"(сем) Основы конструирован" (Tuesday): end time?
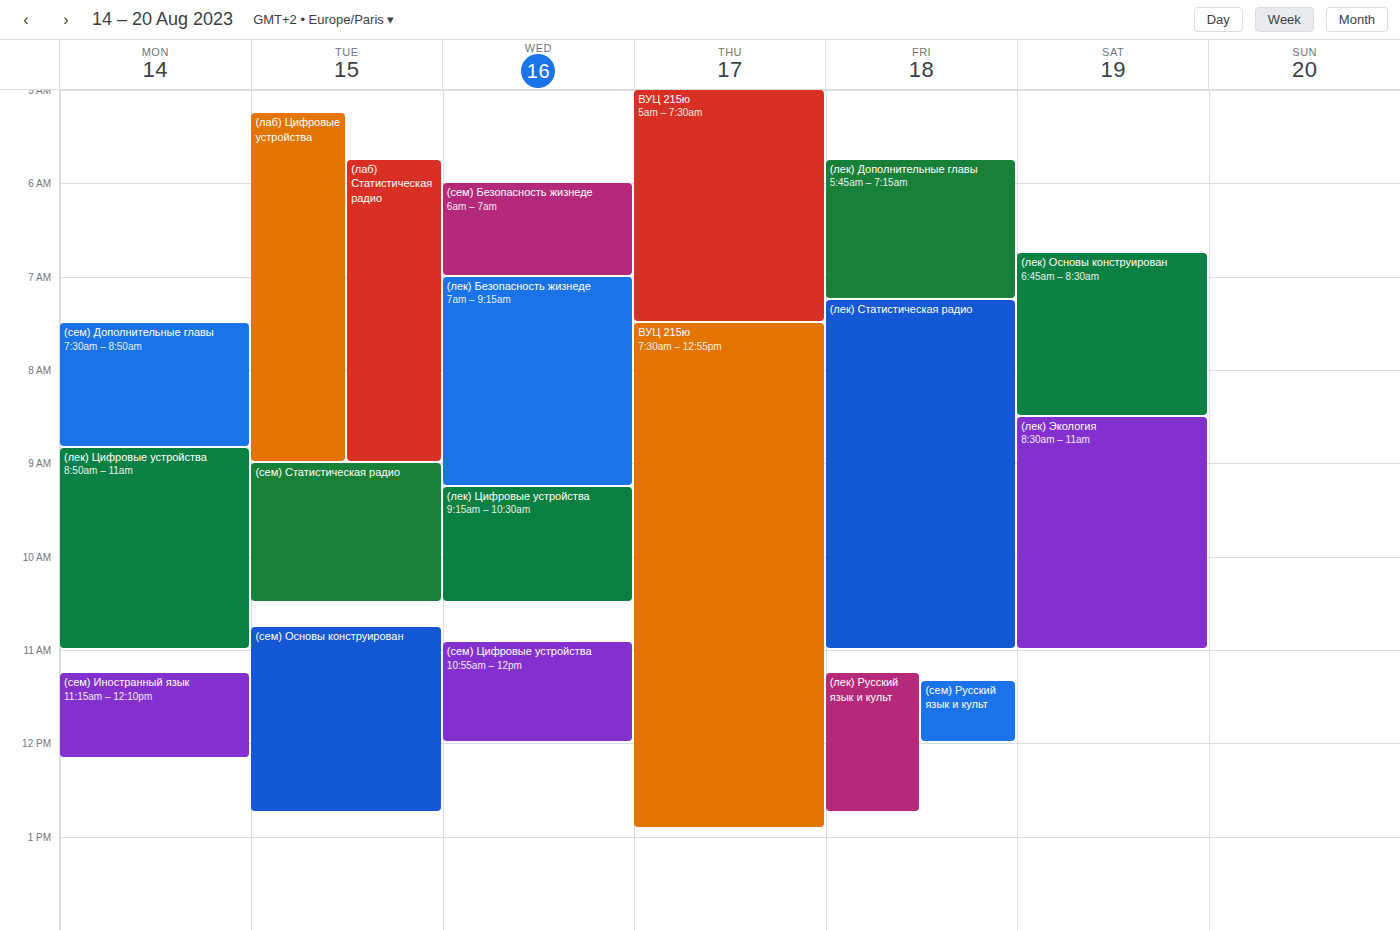
12:45 PM